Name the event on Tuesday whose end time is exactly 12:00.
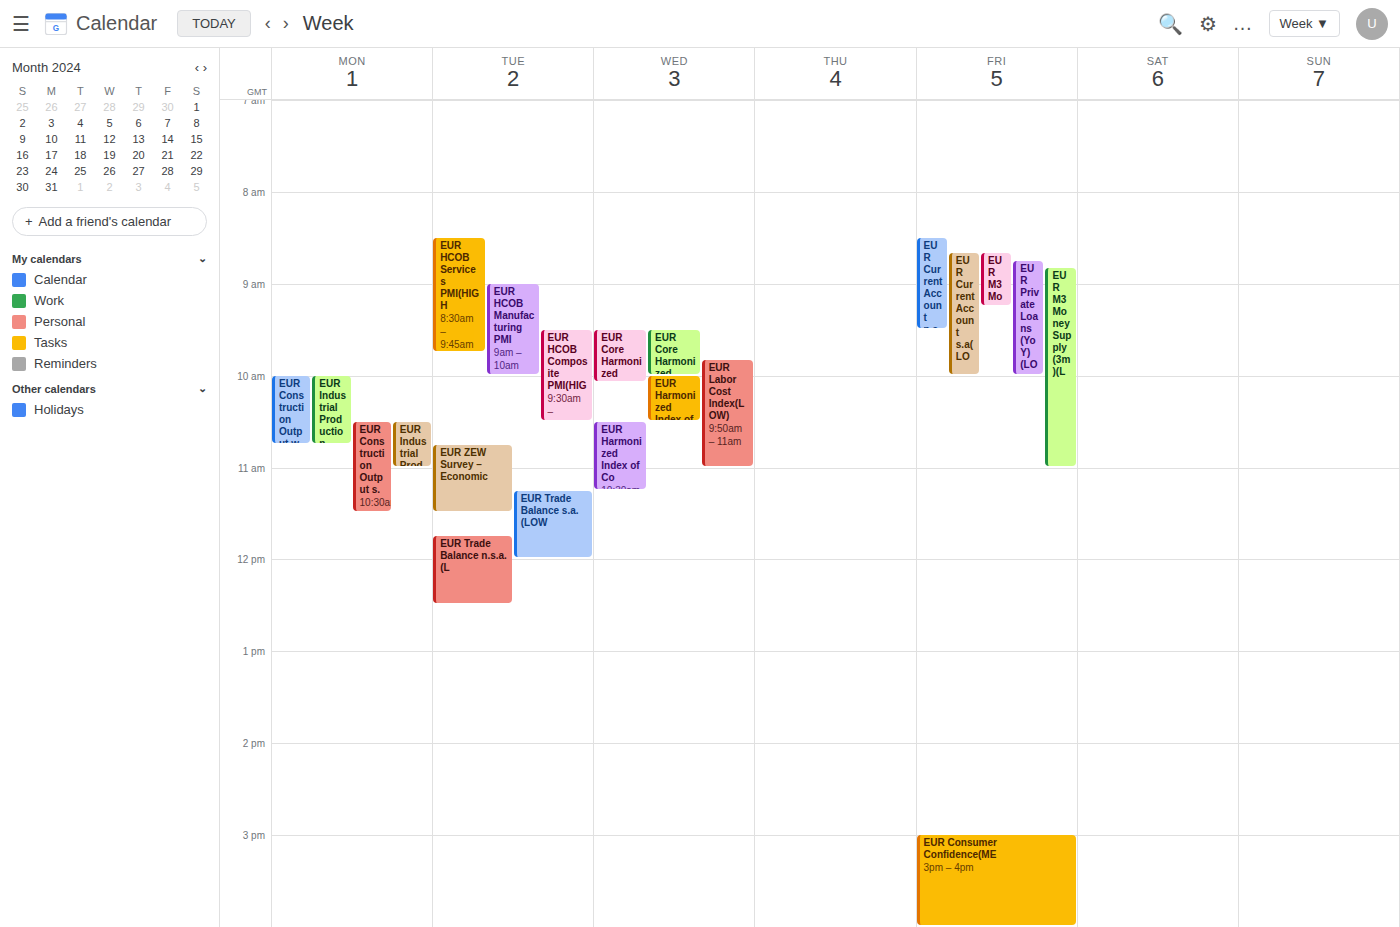
"EUR Trade Balance s.a.(LOW"